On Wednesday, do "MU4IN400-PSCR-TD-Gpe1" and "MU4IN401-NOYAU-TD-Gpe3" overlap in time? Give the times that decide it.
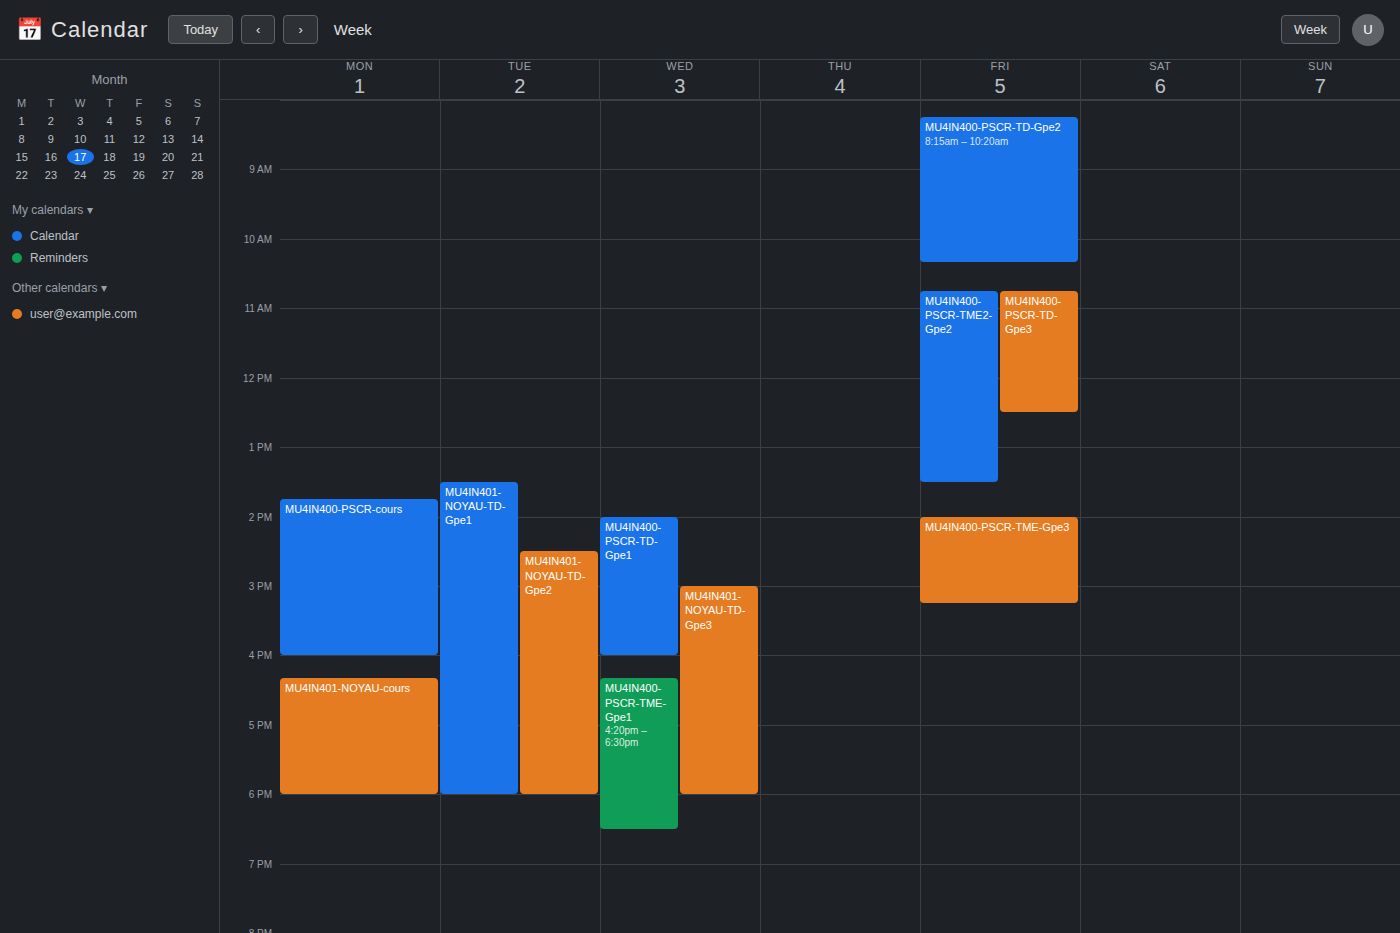
"MU4IN401-NOYAU-TD-Gpe3" starts at 3:00 PM, before "MU4IN400-PSCR-TD-Gpe1" ends at 4:00 PM -- they overlap.